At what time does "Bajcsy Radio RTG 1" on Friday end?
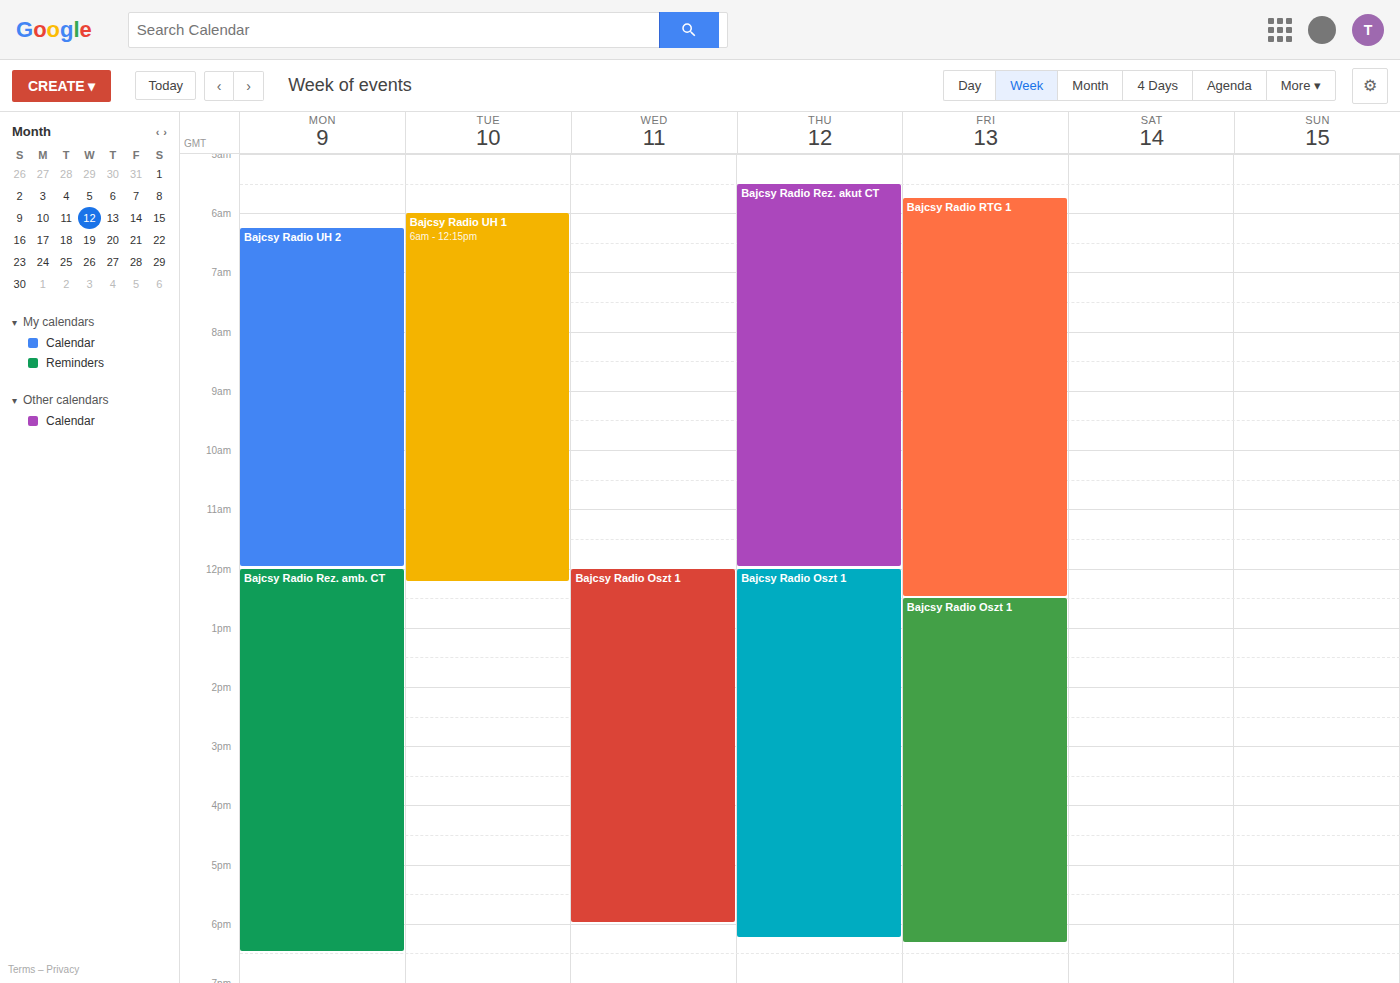
12:30 PM